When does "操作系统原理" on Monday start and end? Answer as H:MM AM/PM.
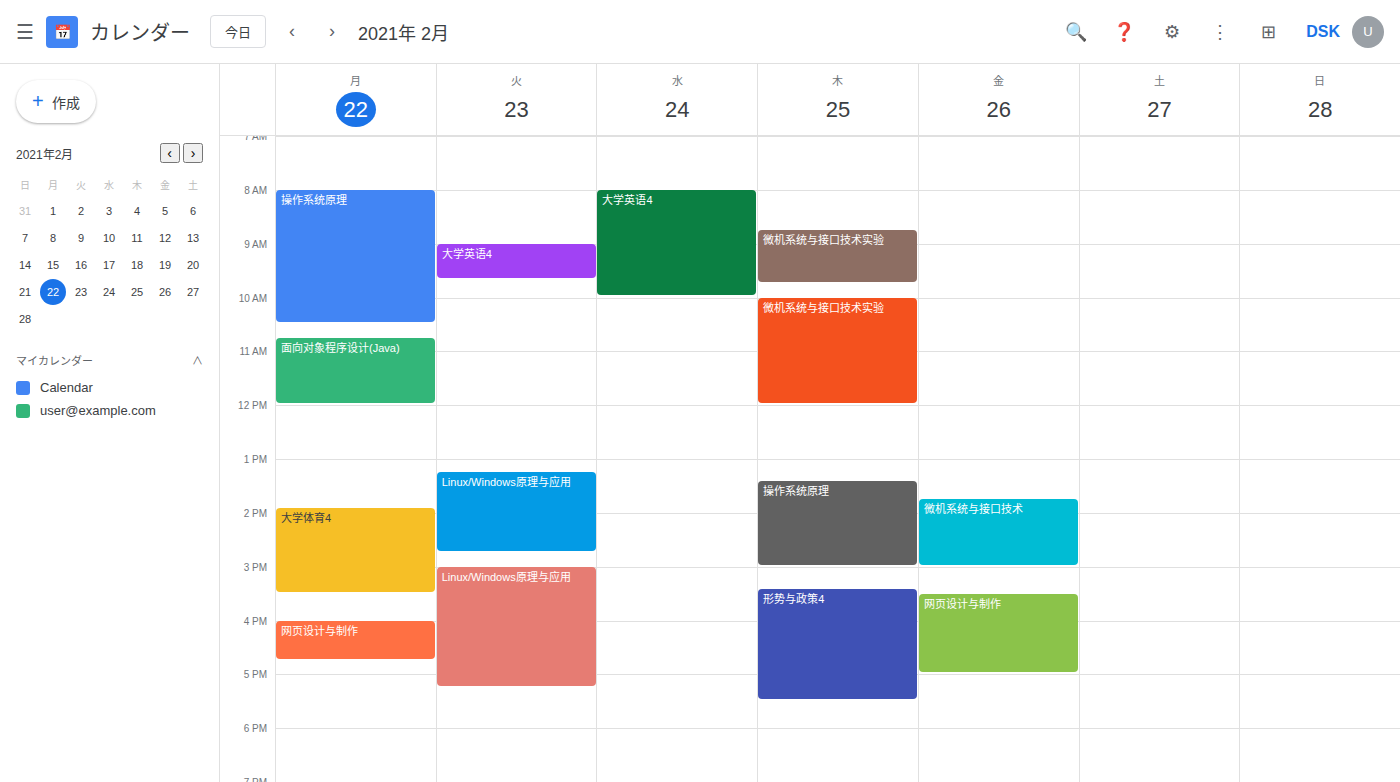
8:00 AM to 10:30 AM